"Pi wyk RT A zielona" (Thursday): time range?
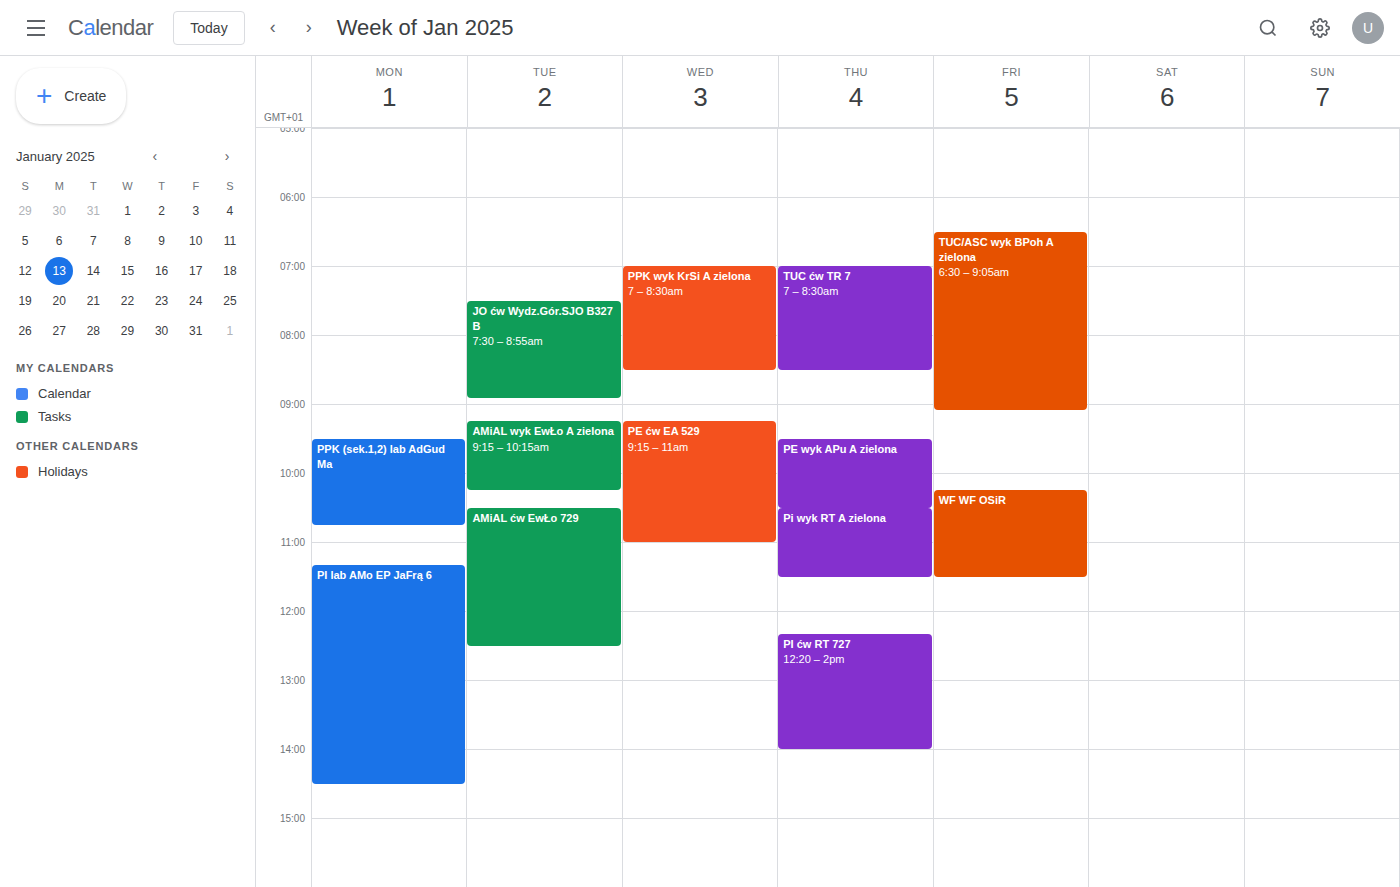
10:30 AM to 11:30 AM